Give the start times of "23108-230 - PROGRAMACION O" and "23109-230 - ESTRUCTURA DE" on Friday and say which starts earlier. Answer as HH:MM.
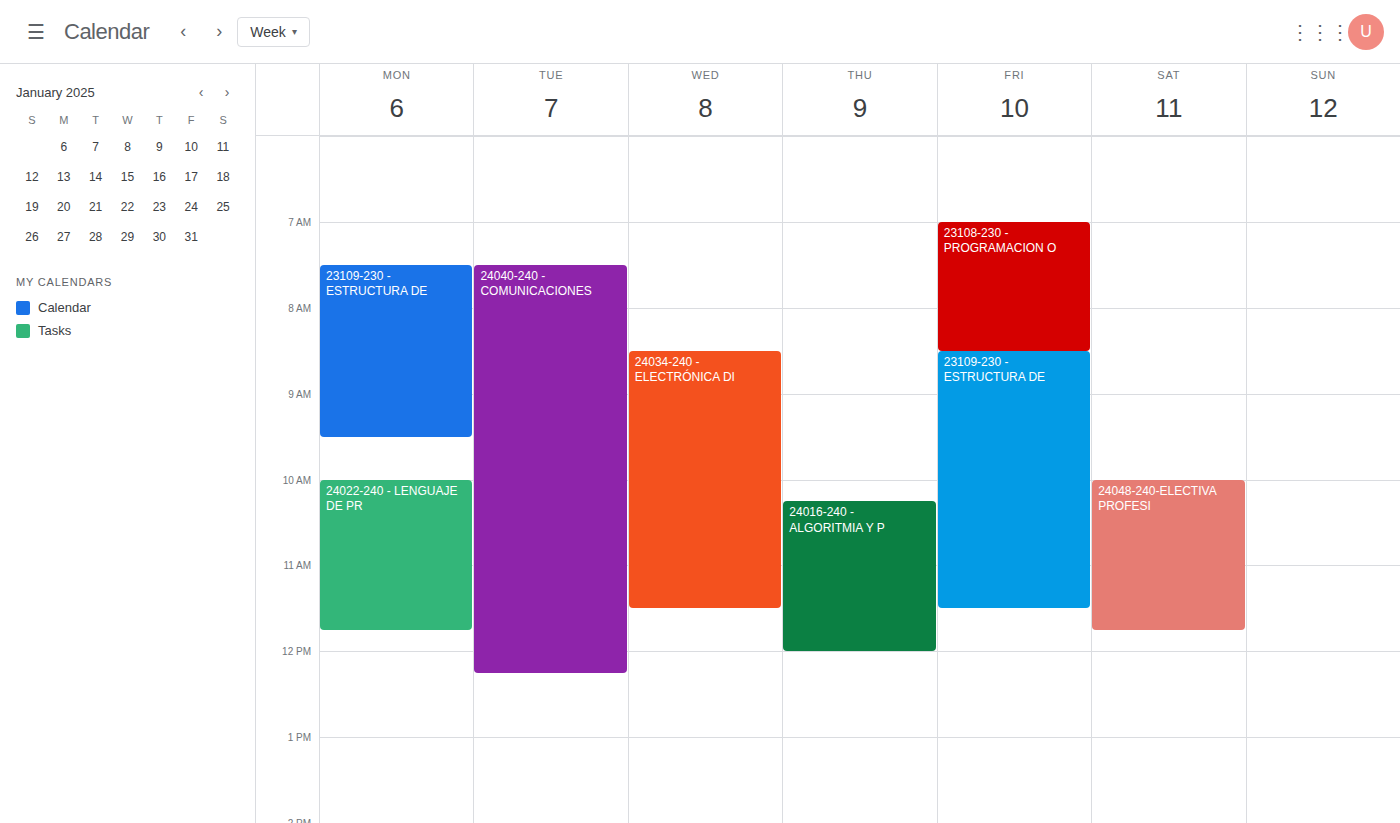
"23108-230 - PROGRAMACION O" 07:00; "23109-230 - ESTRUCTURA DE" 08:30.